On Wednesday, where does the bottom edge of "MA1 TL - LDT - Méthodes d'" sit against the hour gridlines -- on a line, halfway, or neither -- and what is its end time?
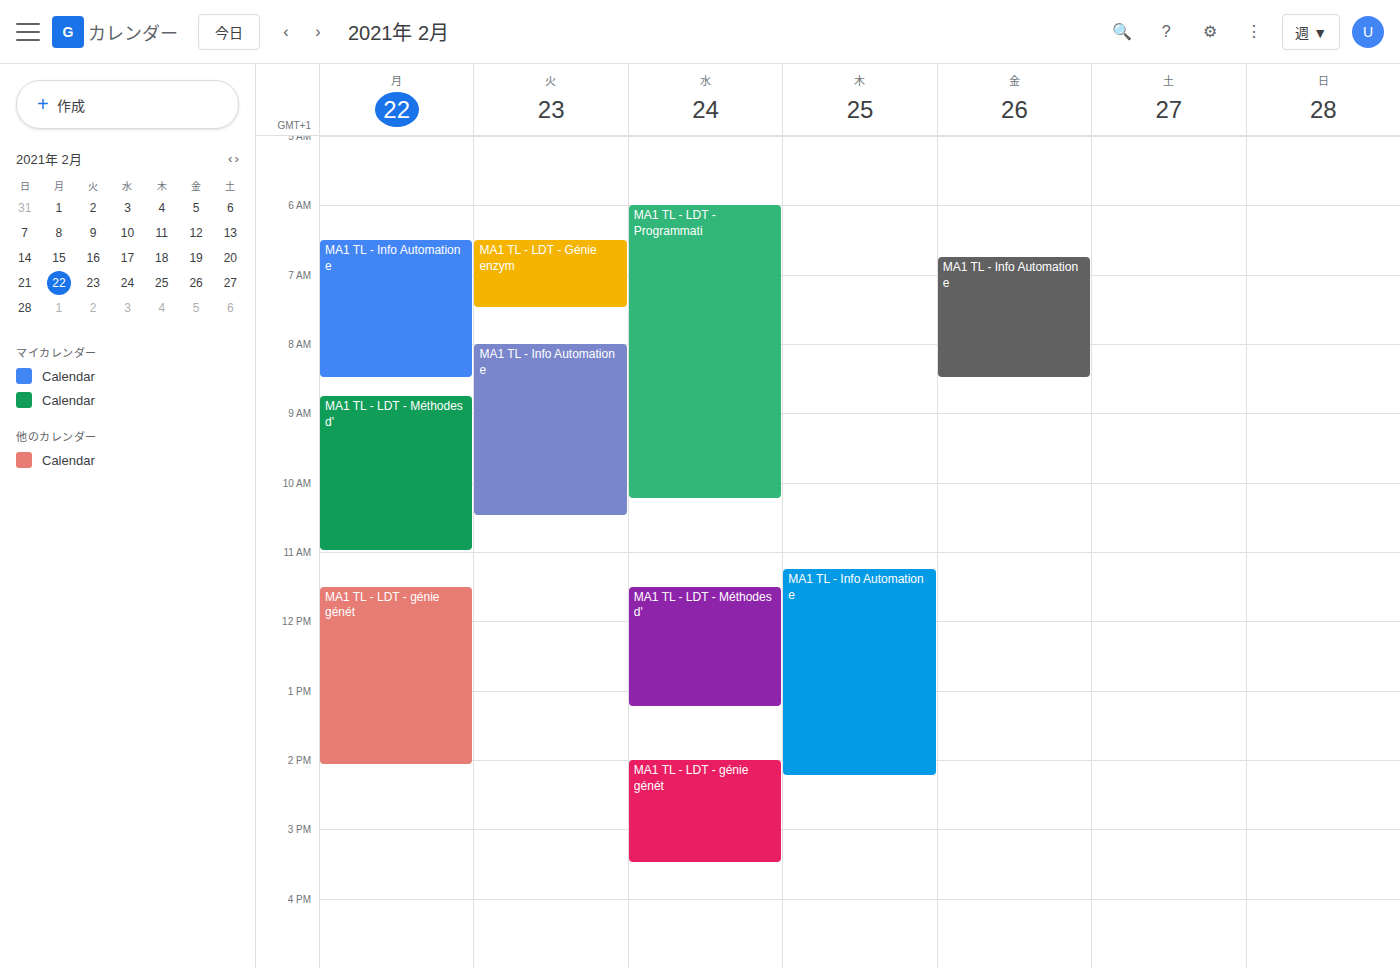
1:15 PM -- neither: a quarter of the way from the 1 PM line to the 2 PM line.